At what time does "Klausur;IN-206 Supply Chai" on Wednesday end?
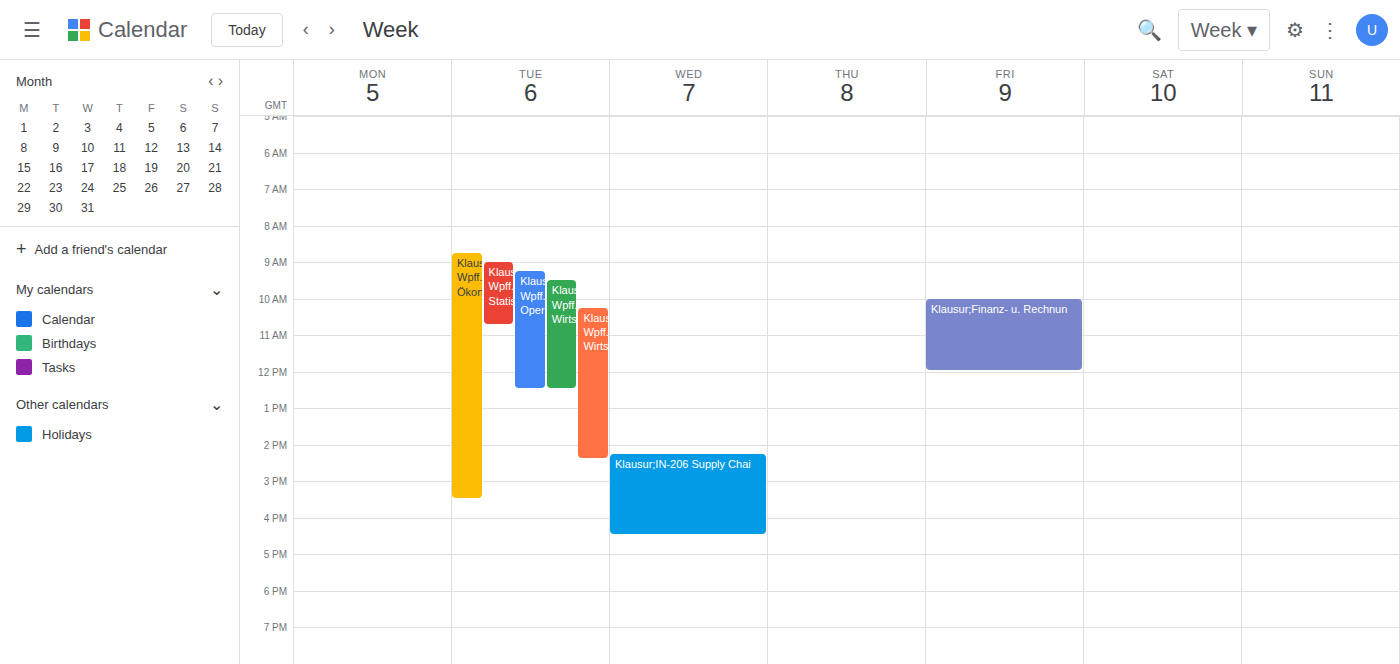
4:30 PM